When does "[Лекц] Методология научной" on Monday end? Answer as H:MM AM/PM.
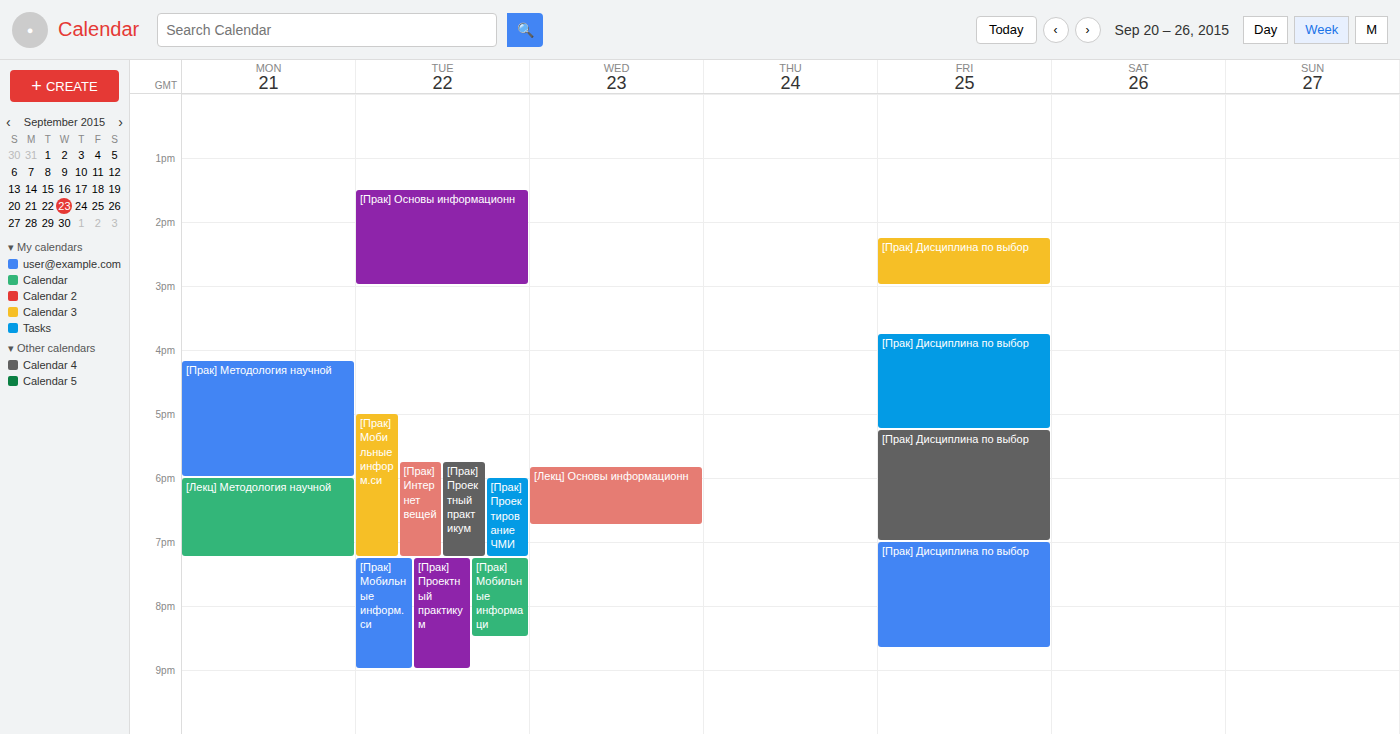
7:15 PM